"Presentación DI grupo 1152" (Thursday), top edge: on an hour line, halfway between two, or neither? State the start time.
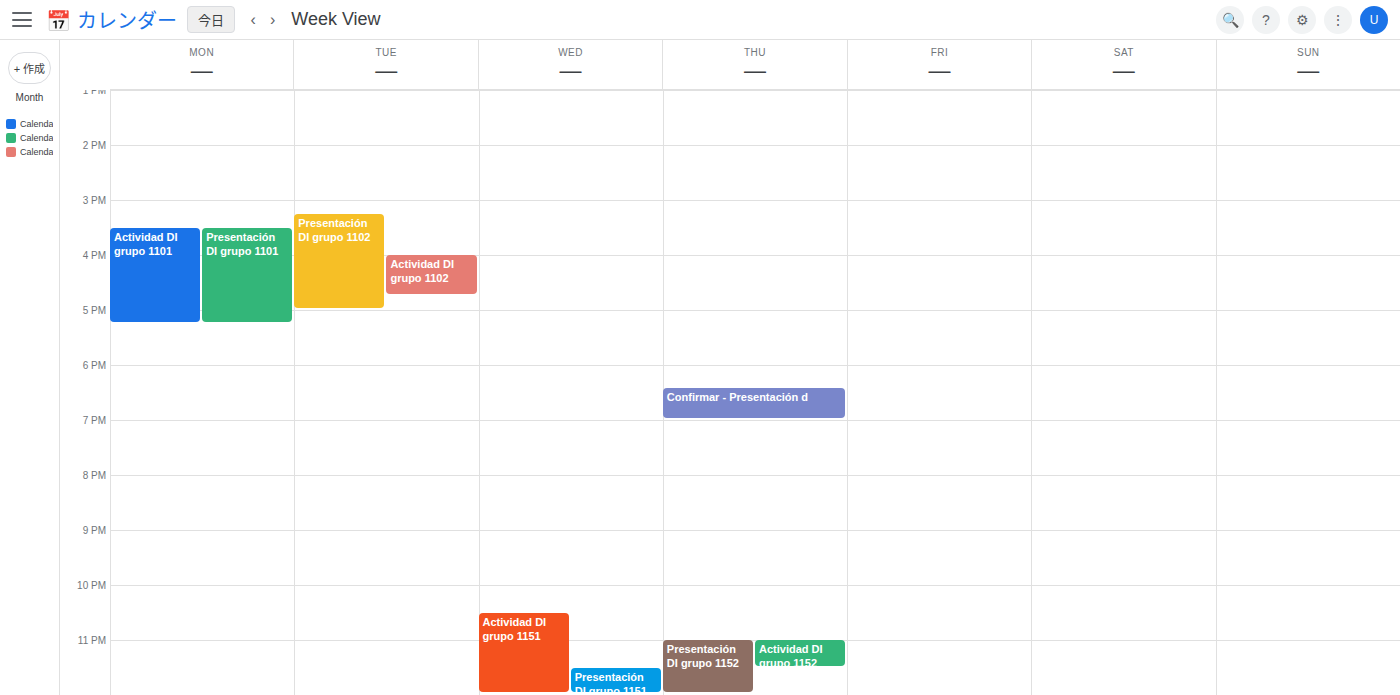
11:00 PM -- exactly on the 11 PM line.